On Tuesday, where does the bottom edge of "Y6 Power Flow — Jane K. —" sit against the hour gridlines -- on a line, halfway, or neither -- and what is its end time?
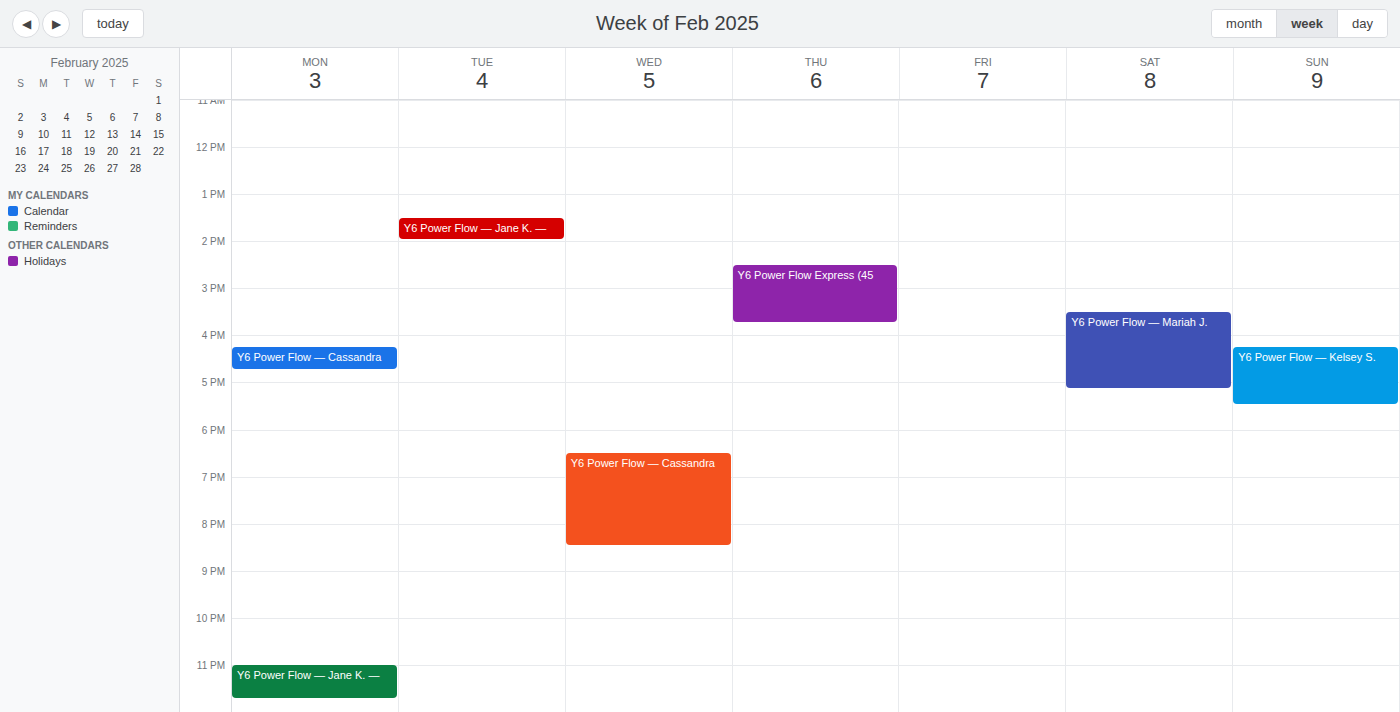
2:00 PM -- exactly on the 2 PM line.